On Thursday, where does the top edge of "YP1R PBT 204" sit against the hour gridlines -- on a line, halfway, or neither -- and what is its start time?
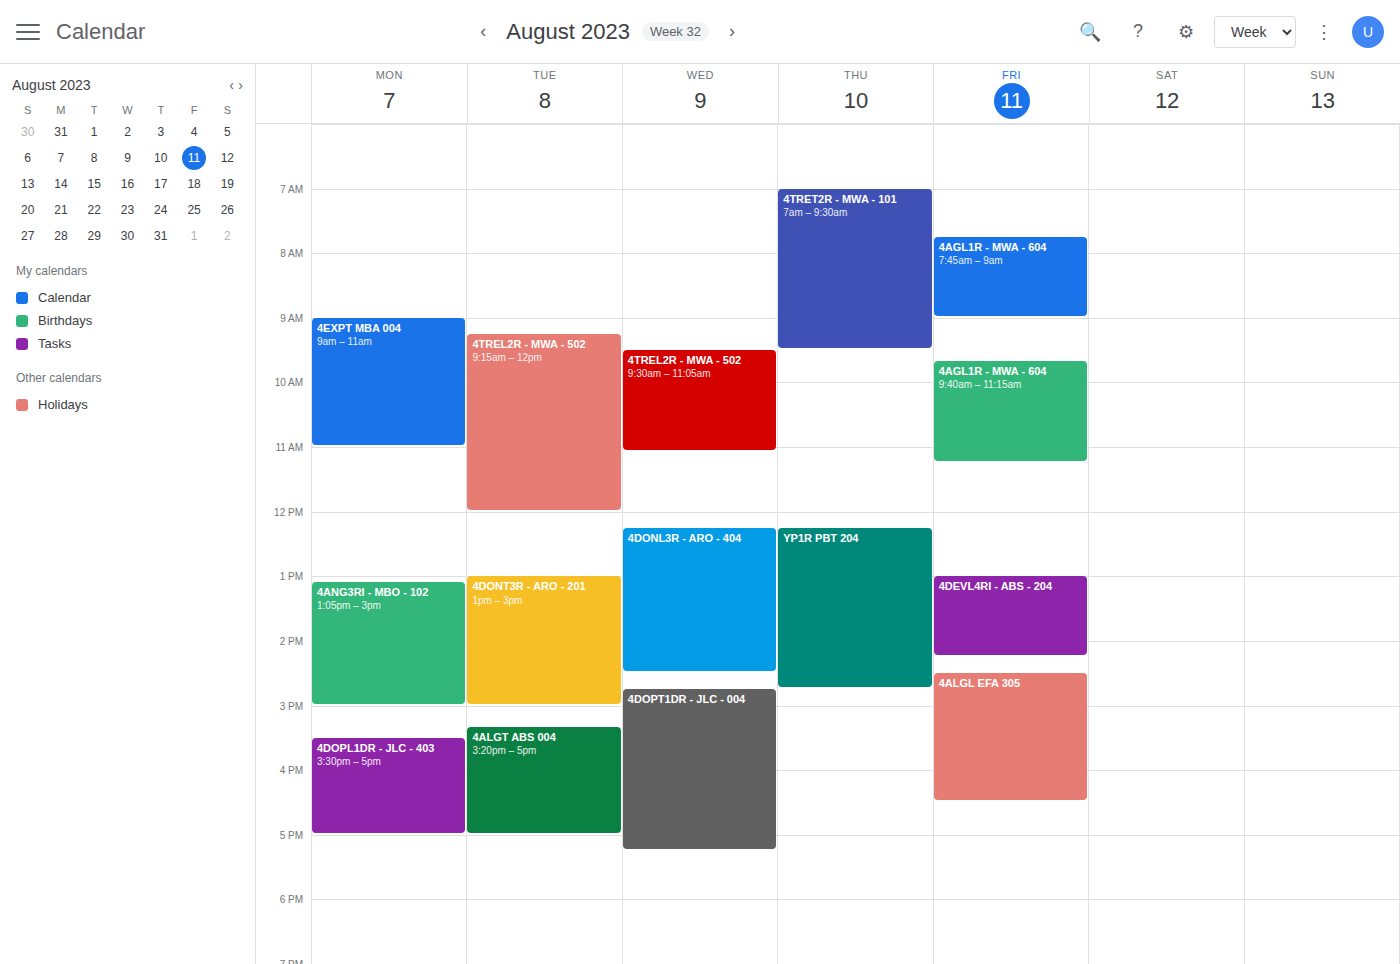
12:15 PM -- neither: a quarter of the way from the 12 PM line to the 1 PM line.